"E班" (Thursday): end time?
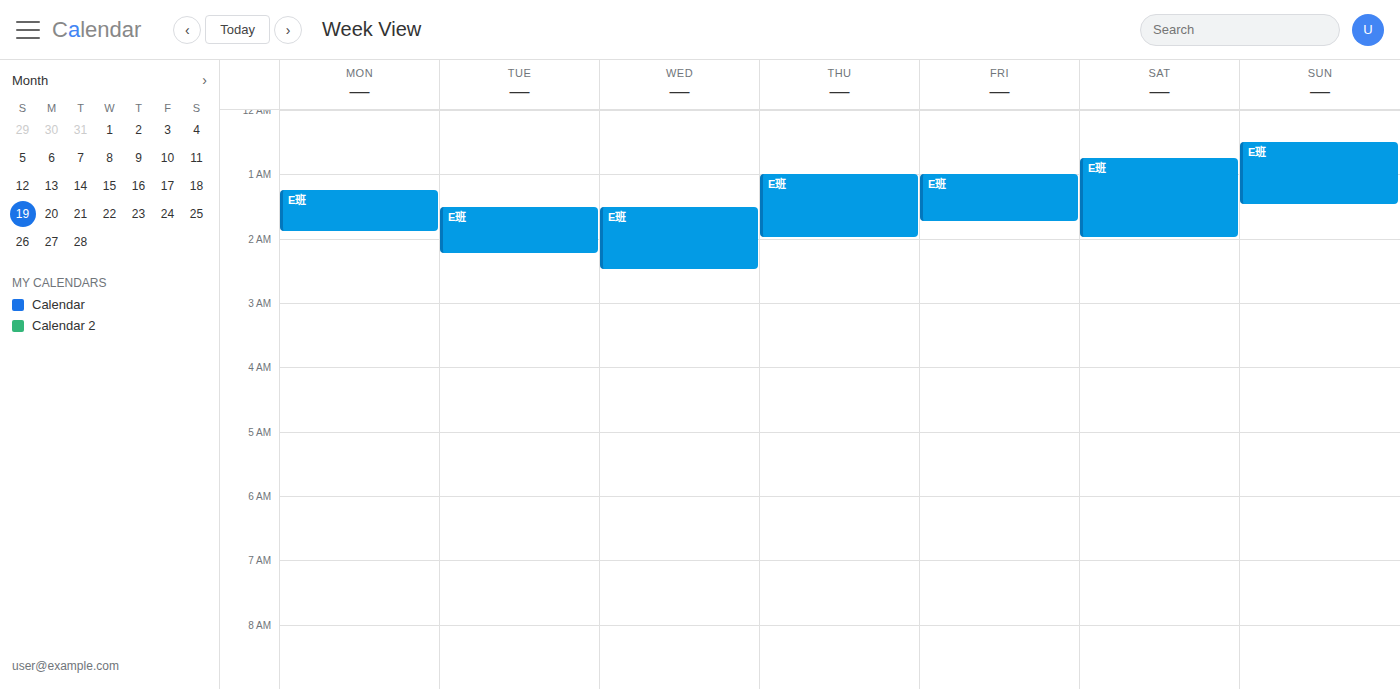
2:00 AM